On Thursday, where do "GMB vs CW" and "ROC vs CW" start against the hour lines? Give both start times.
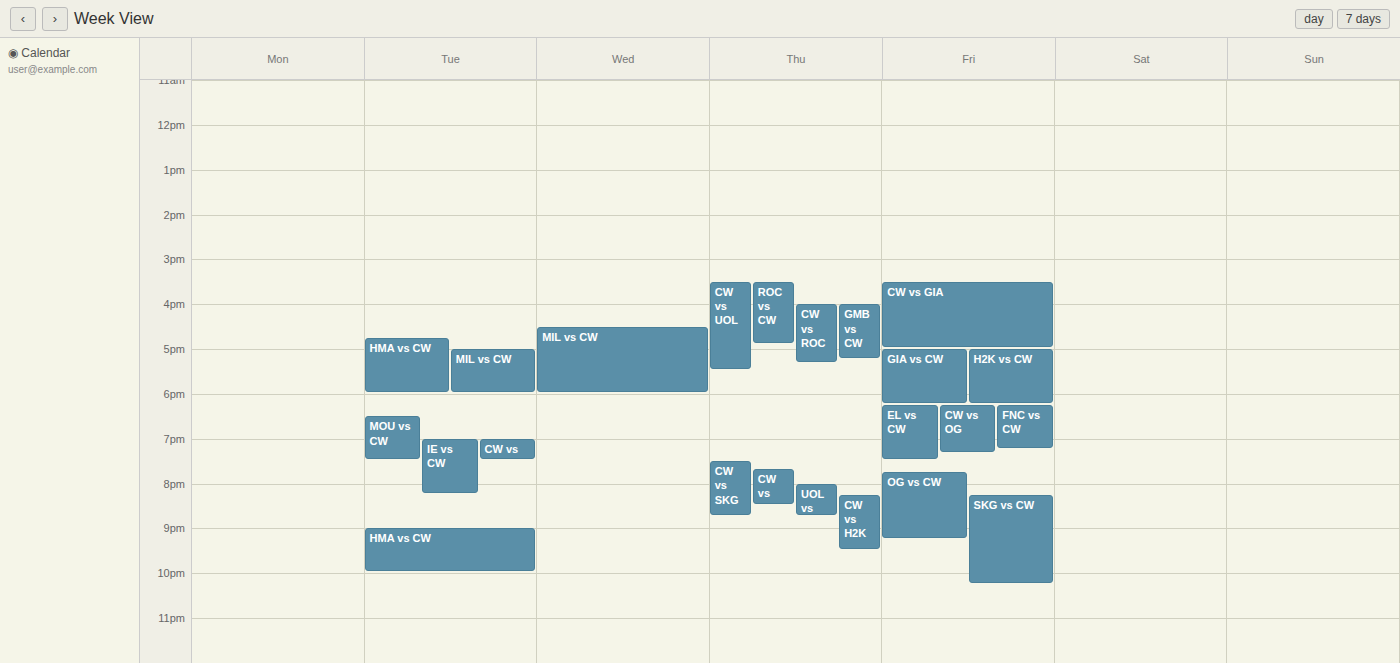
"GMB vs CW": 16:00, exactly on the 16:00 line. "ROC vs CW": 15:30, halfway between the 15:00 and 16:00 lines.